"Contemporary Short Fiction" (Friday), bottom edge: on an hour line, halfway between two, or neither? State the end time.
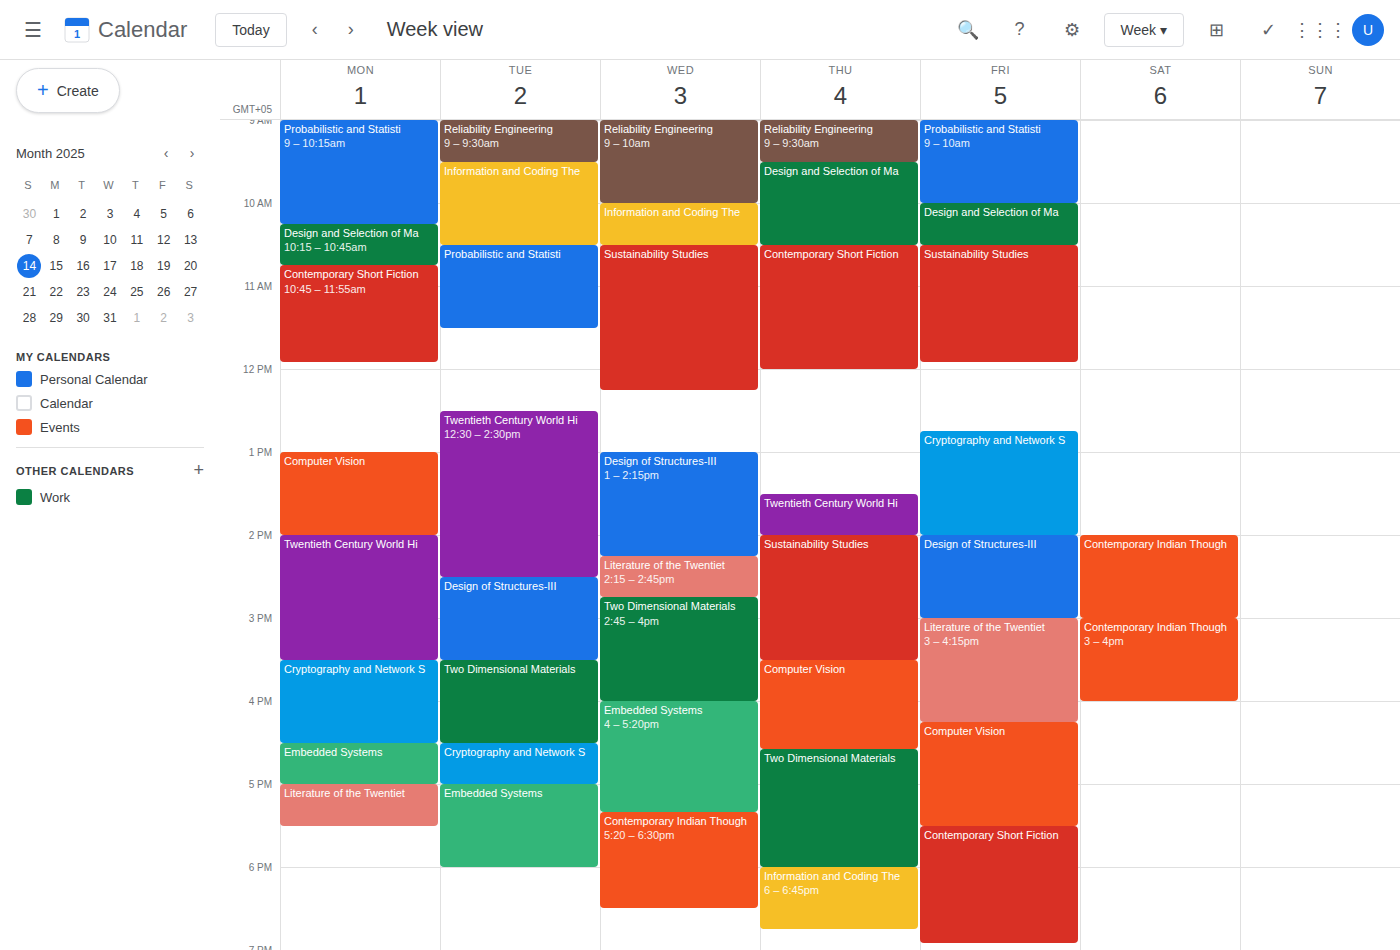
6:55 PM -- neither: 55 minutes below the 6 PM line and 5 minutes above the 7 PM line.